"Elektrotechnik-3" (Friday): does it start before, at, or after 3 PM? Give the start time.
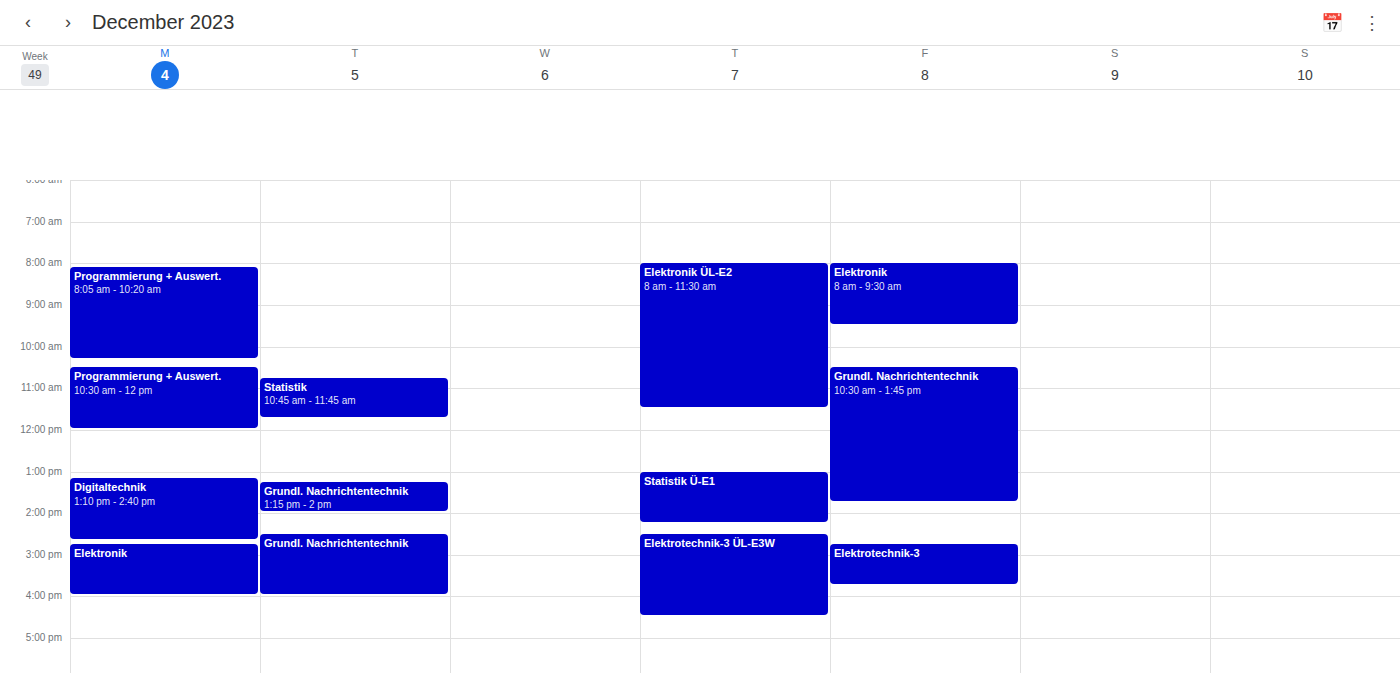
2:45 PM -- before 3 PM, 15 minutes above the 3 PM line.